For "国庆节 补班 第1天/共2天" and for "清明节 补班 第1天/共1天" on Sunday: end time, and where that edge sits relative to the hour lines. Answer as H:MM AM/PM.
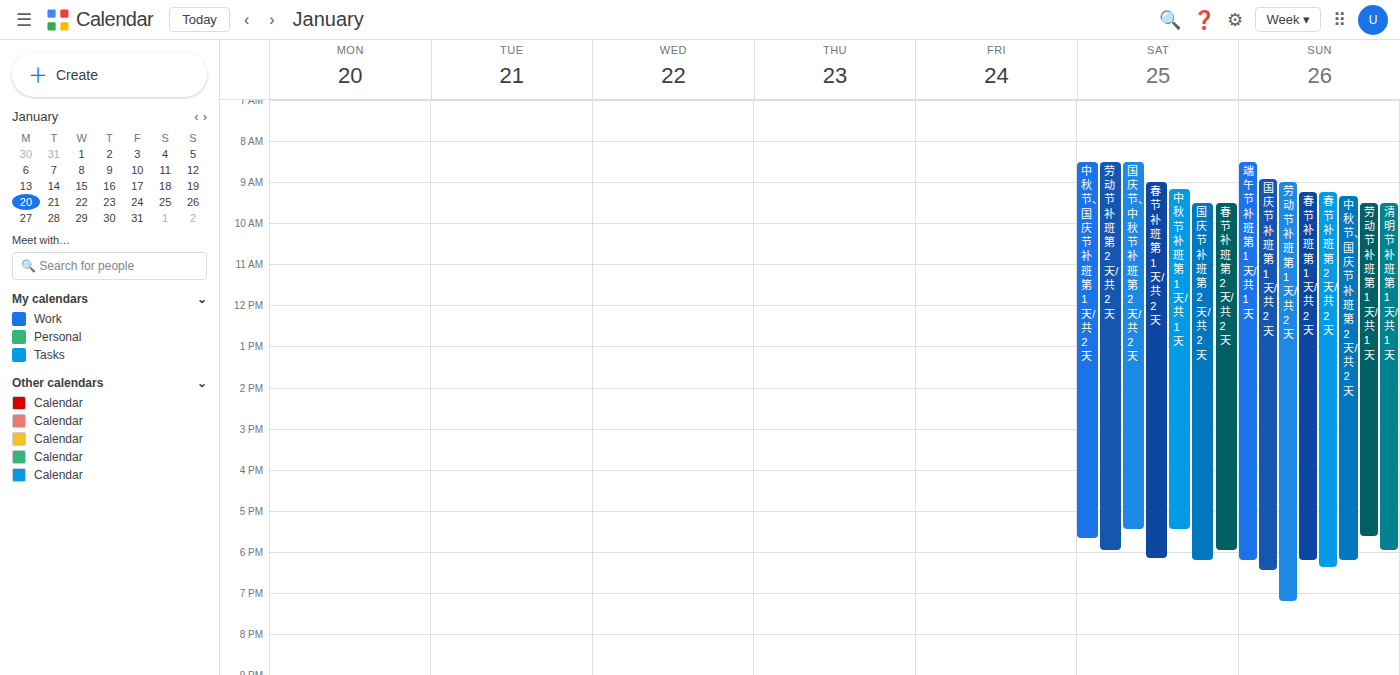
"国庆节 补班 第1天/共2天": 6:30 PM, halfway between the 6 PM and 7 PM lines. "清明节 补班 第1天/共1天": 6:00 PM, exactly on the 6 PM line.